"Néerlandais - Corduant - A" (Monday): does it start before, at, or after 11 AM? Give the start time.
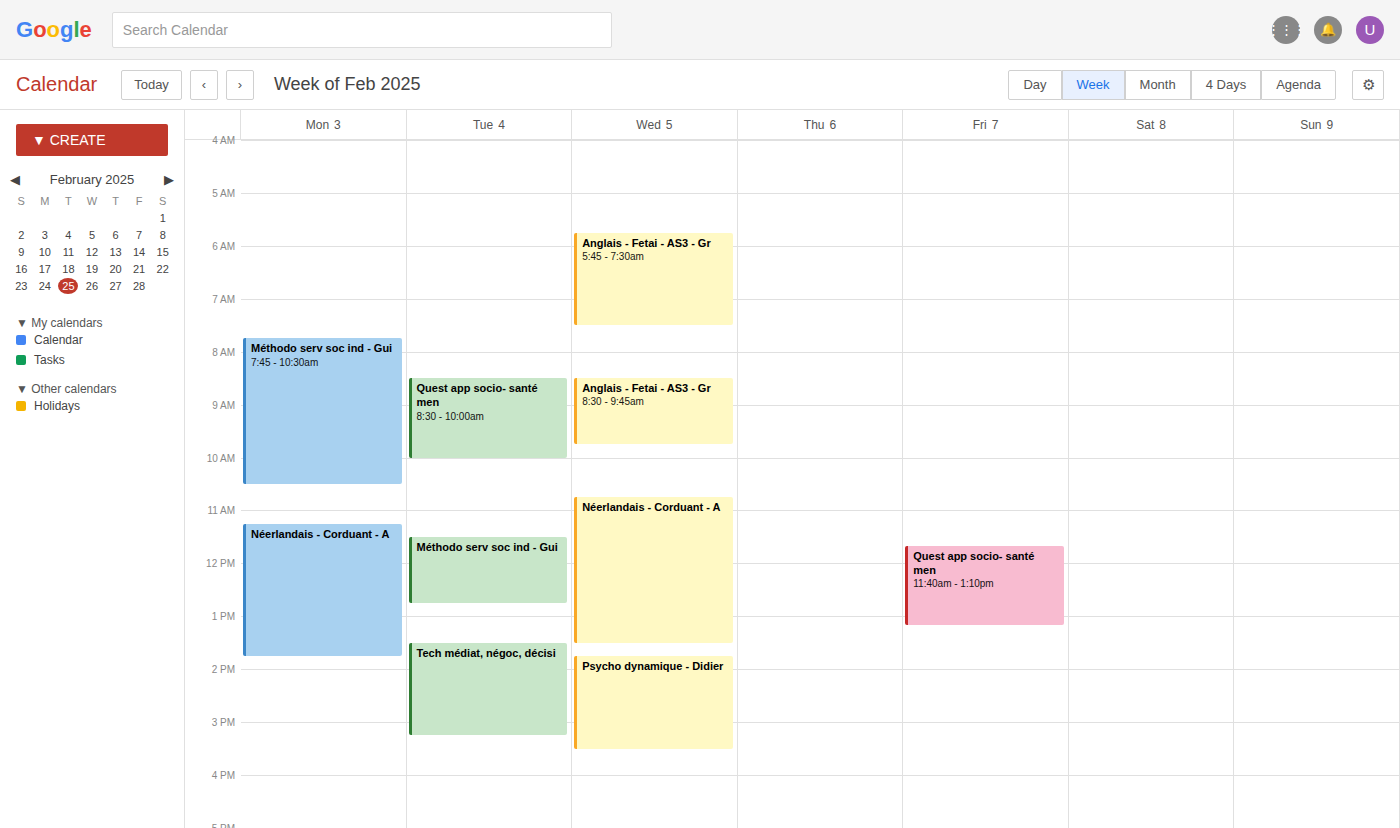
11:15 AM -- after 11 AM, 15 minutes below the 11 AM line.